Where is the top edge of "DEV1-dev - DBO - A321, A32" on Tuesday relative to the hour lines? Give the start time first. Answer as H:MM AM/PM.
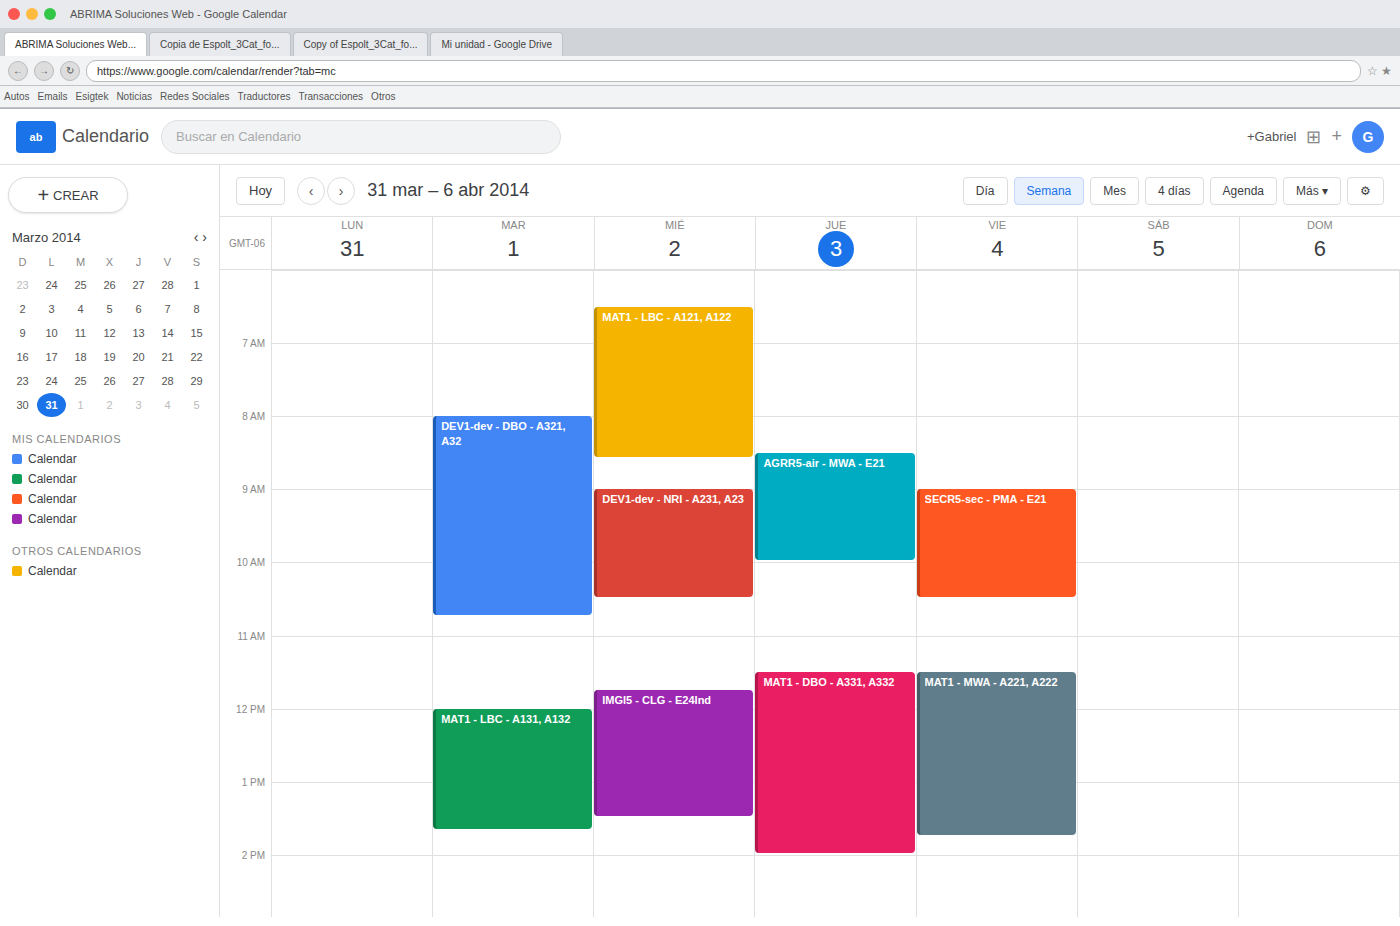
8:00 AM -- exactly on the 8 AM line.